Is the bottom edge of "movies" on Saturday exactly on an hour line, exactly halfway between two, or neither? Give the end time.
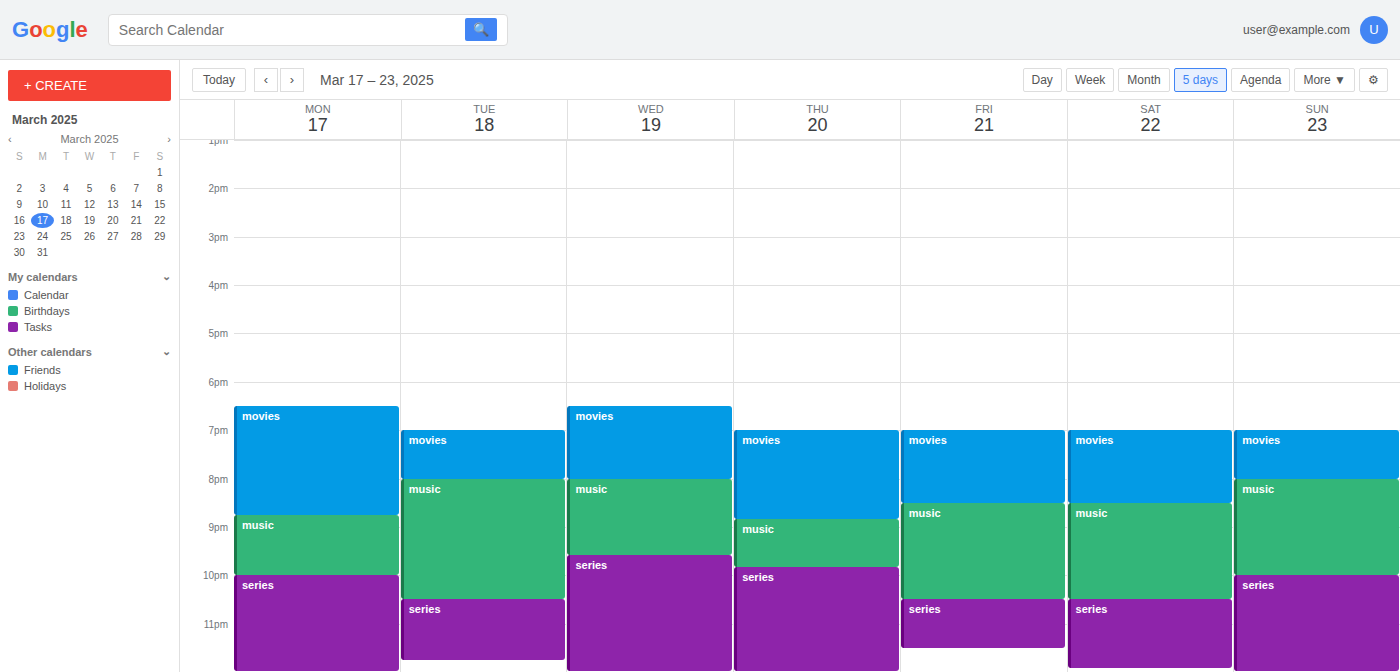
8:30 PM -- halfway between the 8 PM and 9 PM lines.